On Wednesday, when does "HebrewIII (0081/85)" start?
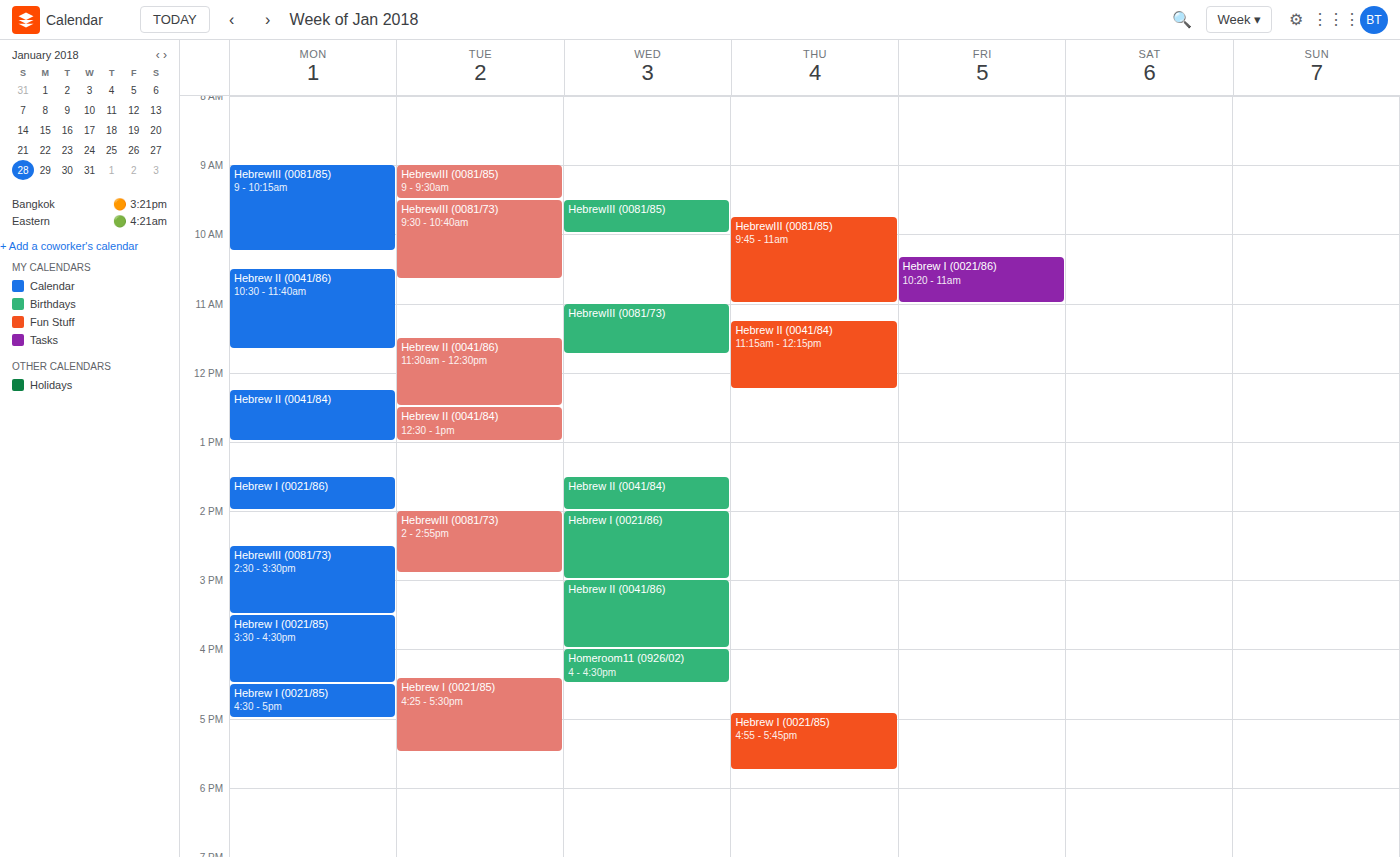
9:30 AM